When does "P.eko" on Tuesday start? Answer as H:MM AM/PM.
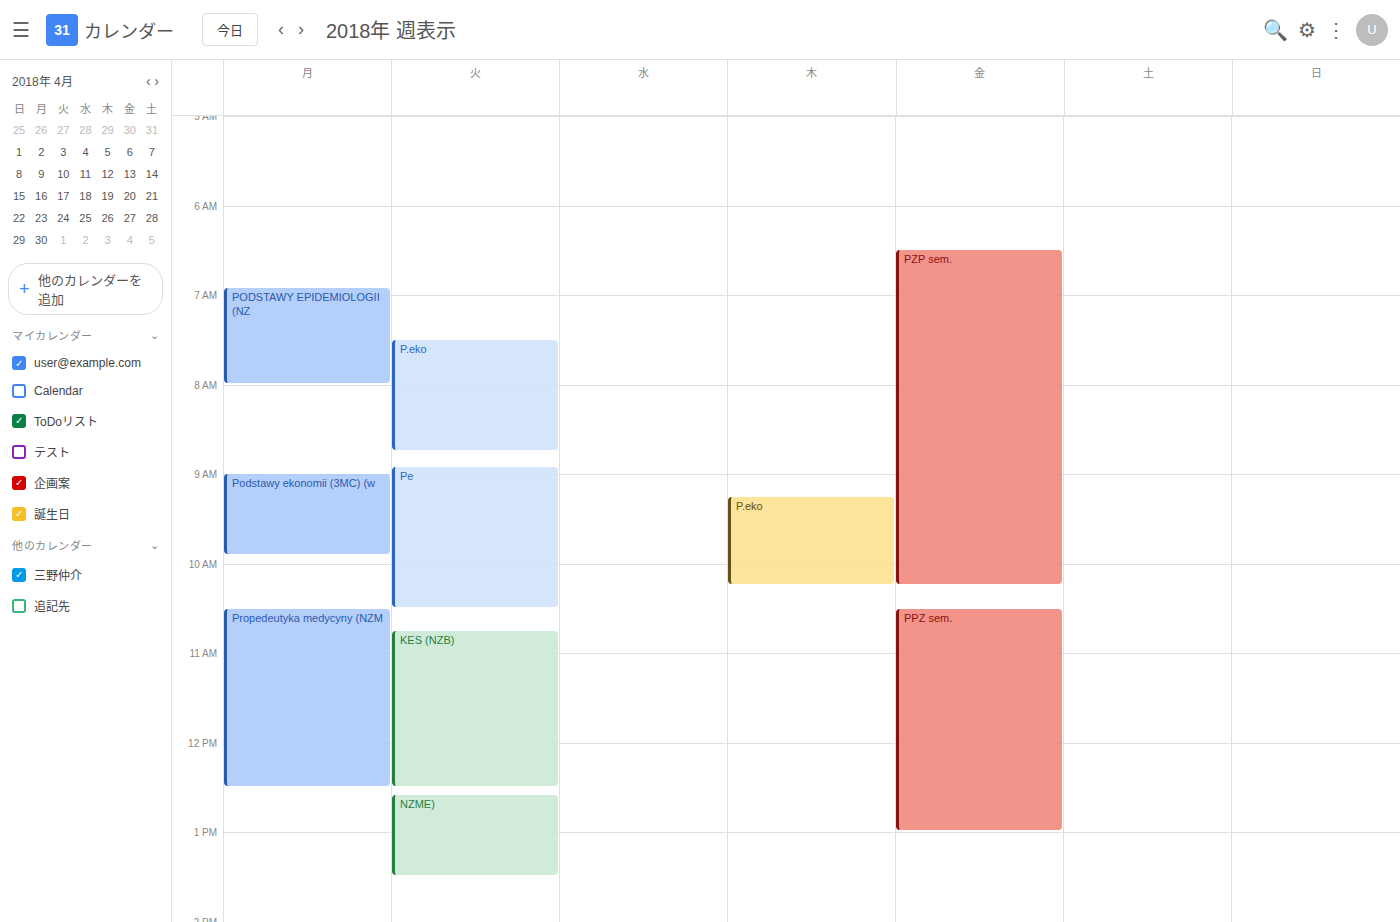
7:30 AM